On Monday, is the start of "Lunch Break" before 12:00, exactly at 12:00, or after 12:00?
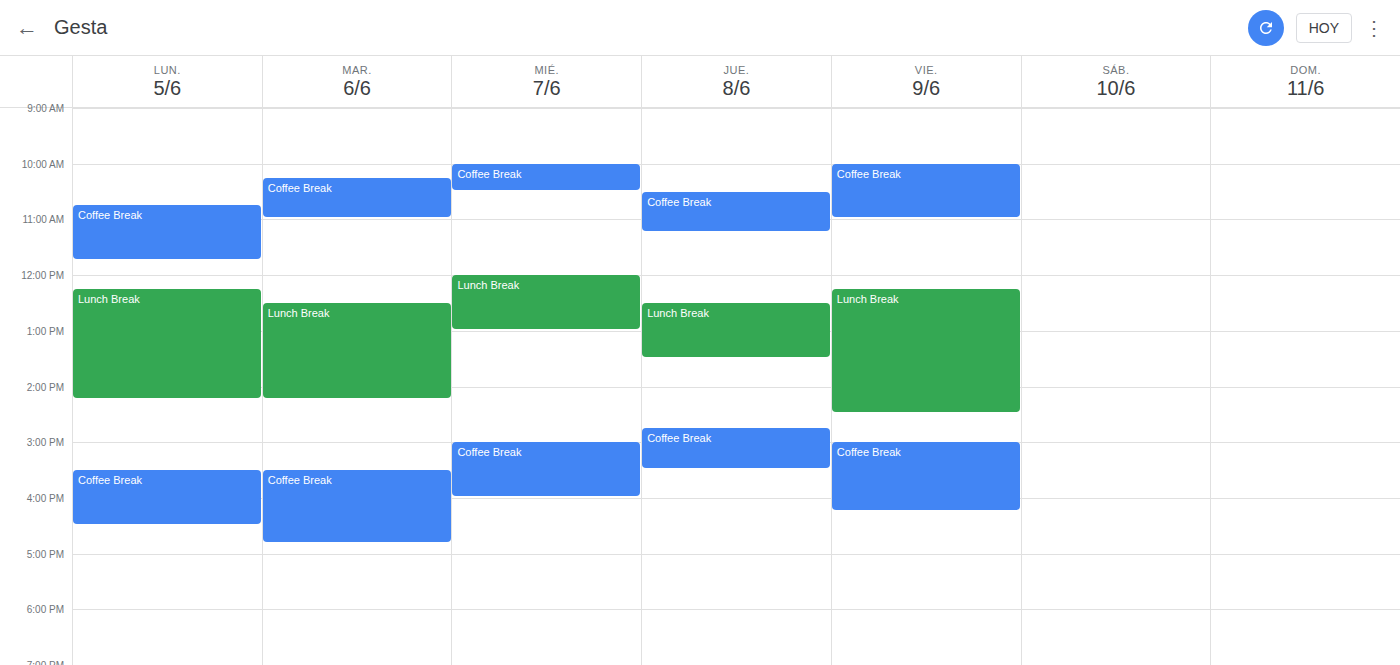
12:15 -- after 12:00, 15 minutes below the 12:00 line.